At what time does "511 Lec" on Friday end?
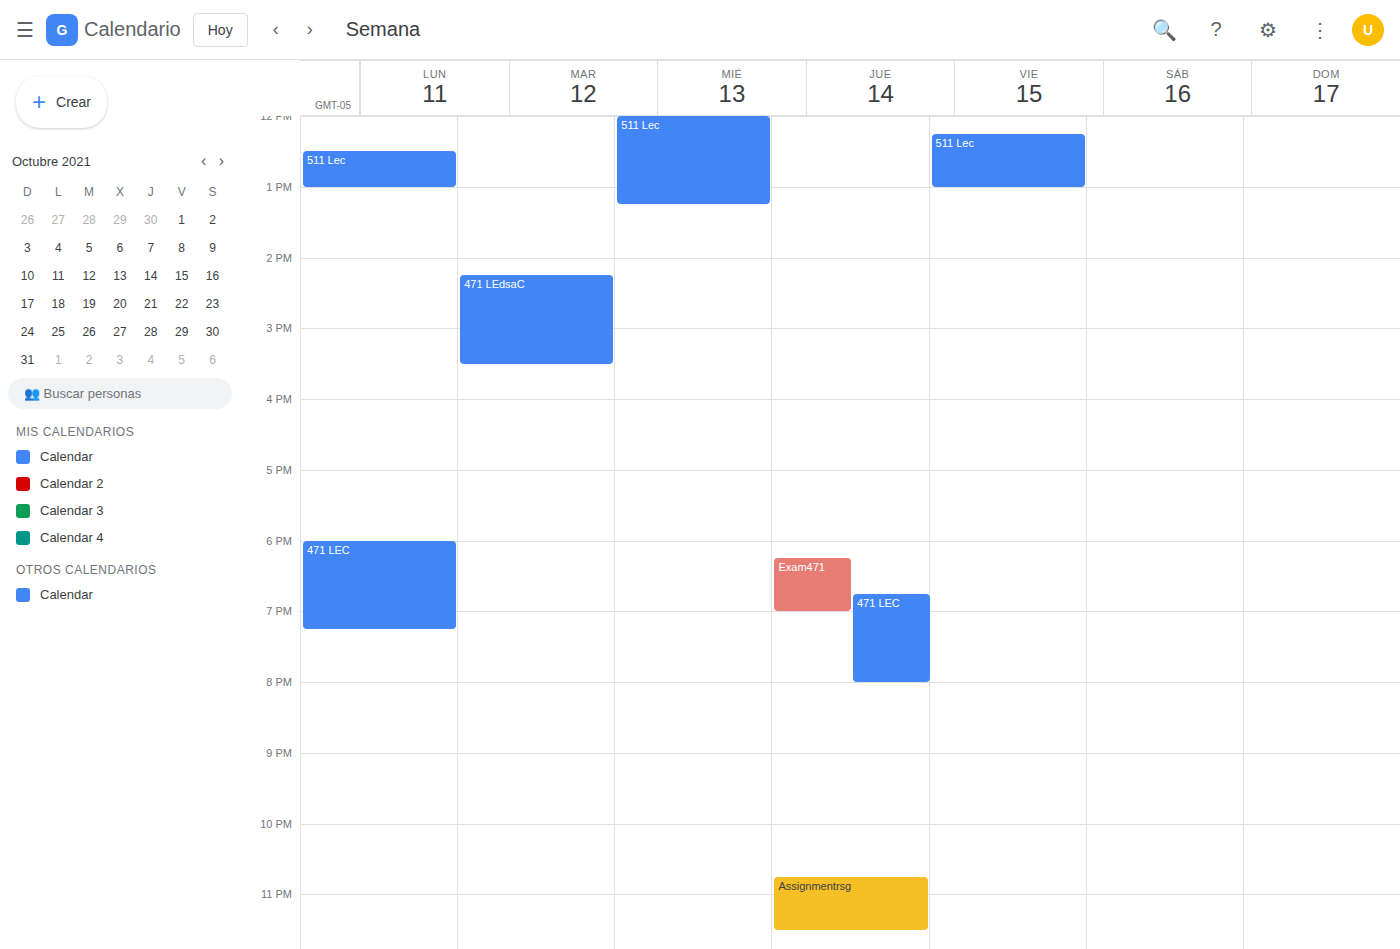
1:00 PM